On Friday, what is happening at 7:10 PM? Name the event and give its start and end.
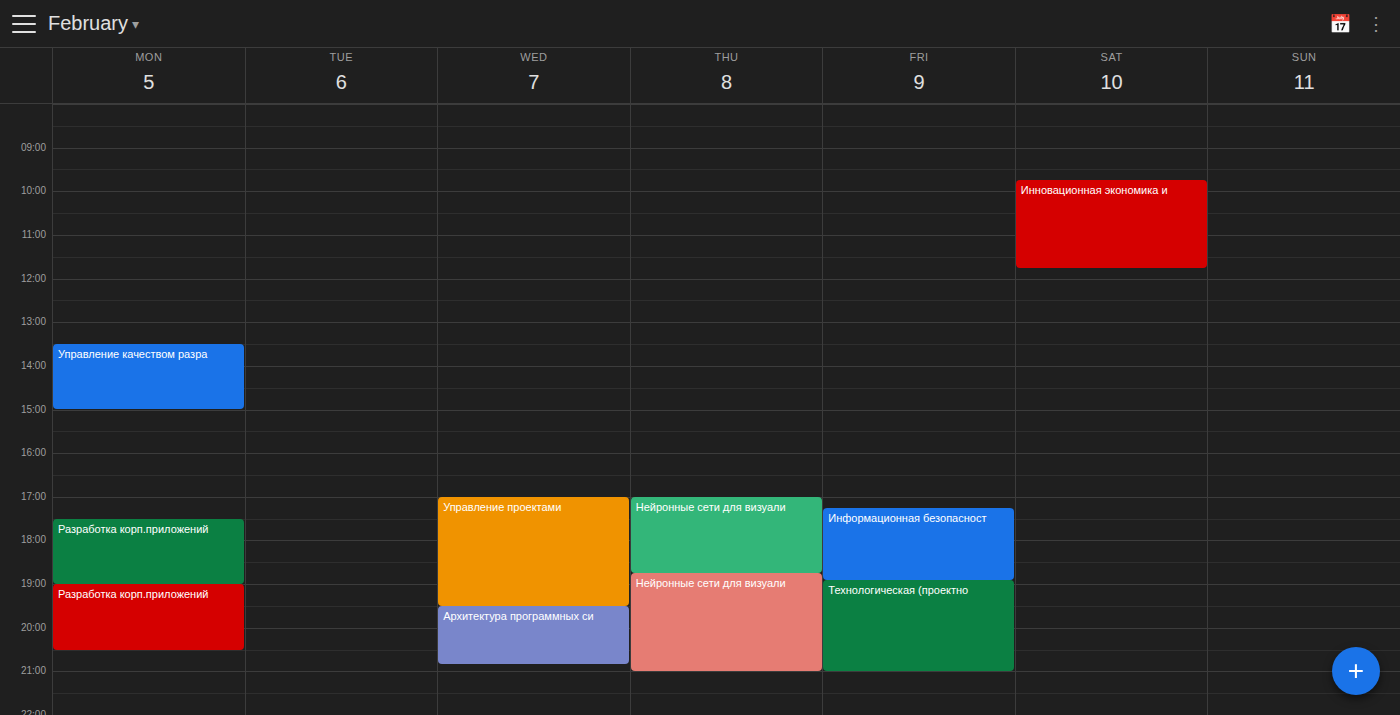
"Технологическая (проектно", 6:55 PM to 9:00 PM